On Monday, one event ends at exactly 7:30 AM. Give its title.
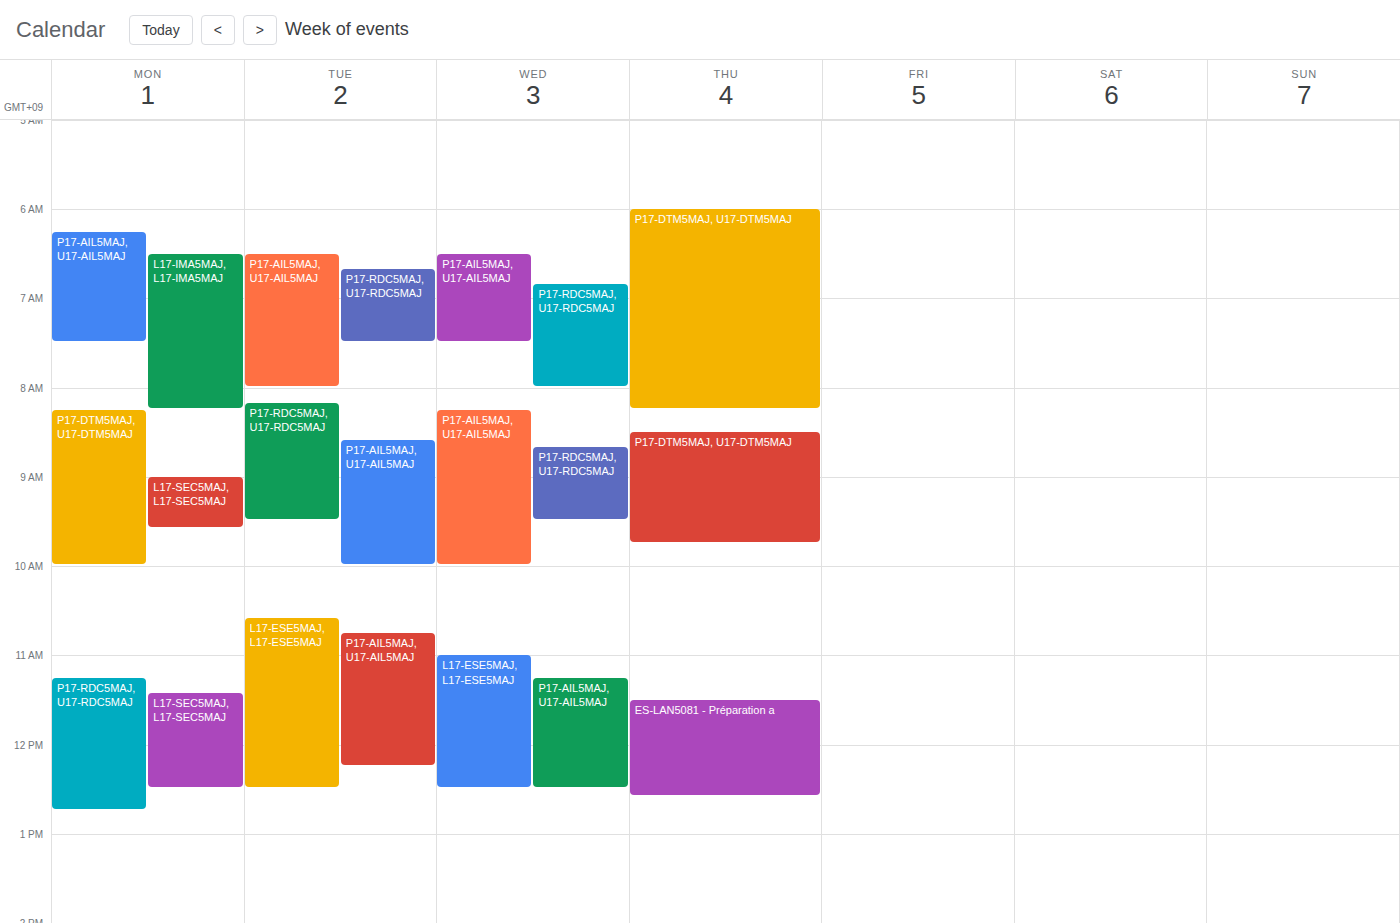
"P17-AIL5MAJ, U17-AIL5MAJ"